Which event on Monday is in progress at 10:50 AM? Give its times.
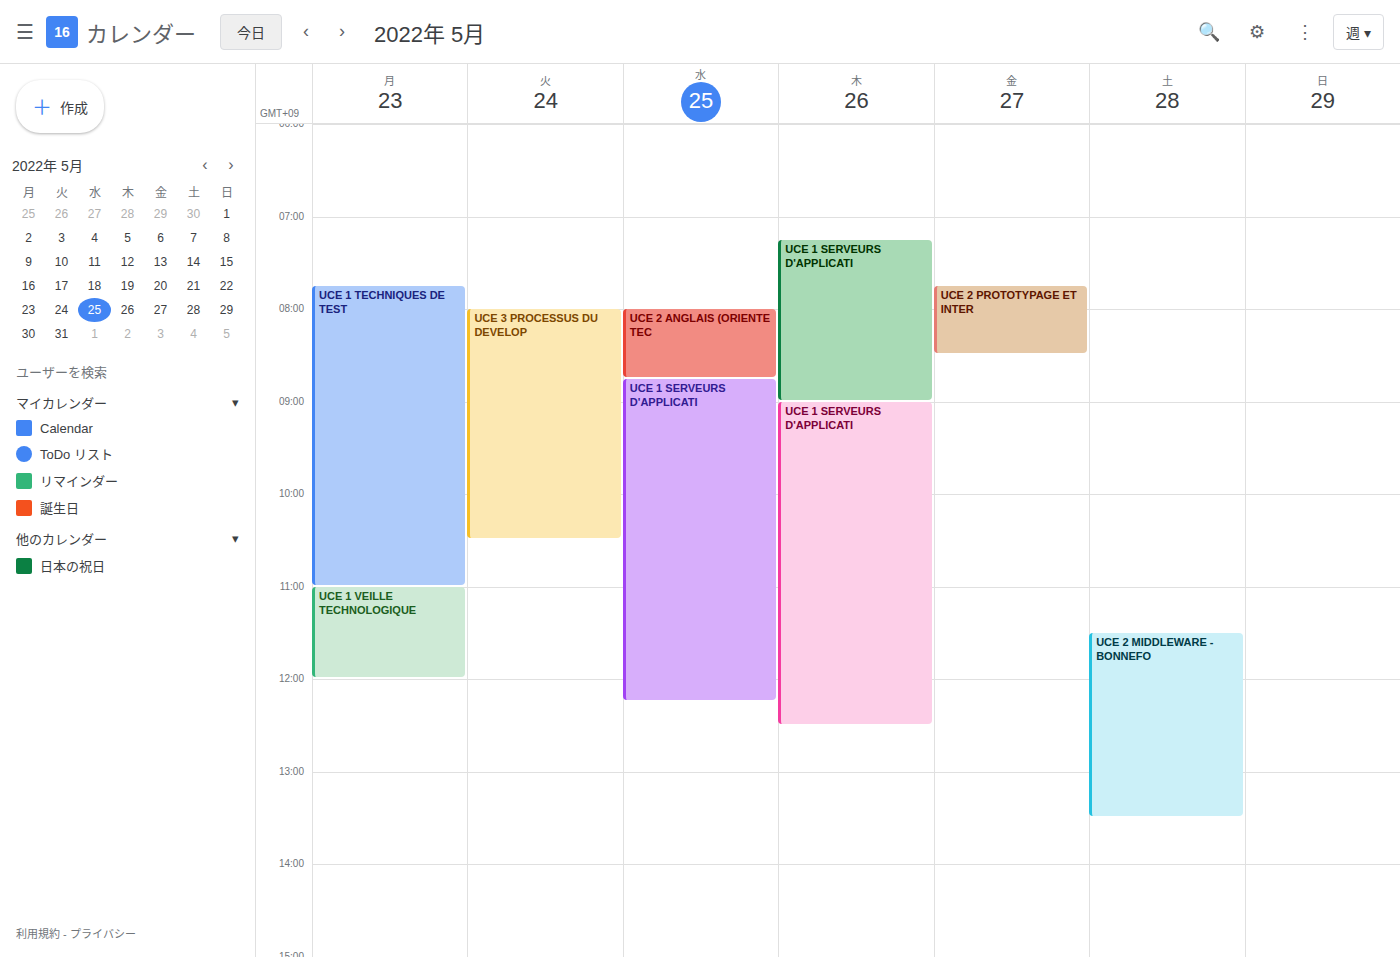
"UCE 1 TECHNIQUES DE TEST", 7:45 AM to 11:00 AM